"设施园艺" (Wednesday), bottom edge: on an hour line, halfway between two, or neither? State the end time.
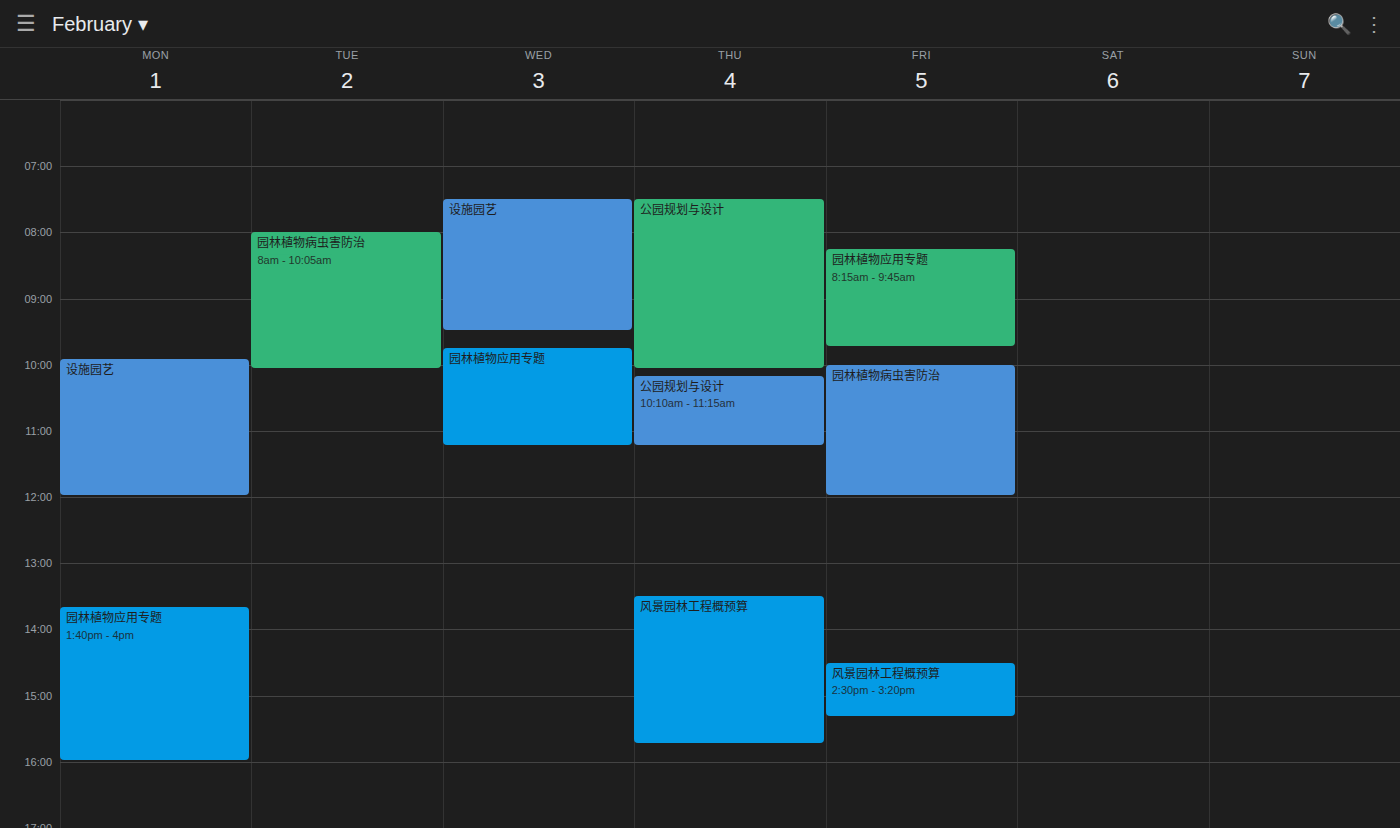
9:30 AM -- halfway between the 9 AM and 10 AM lines.